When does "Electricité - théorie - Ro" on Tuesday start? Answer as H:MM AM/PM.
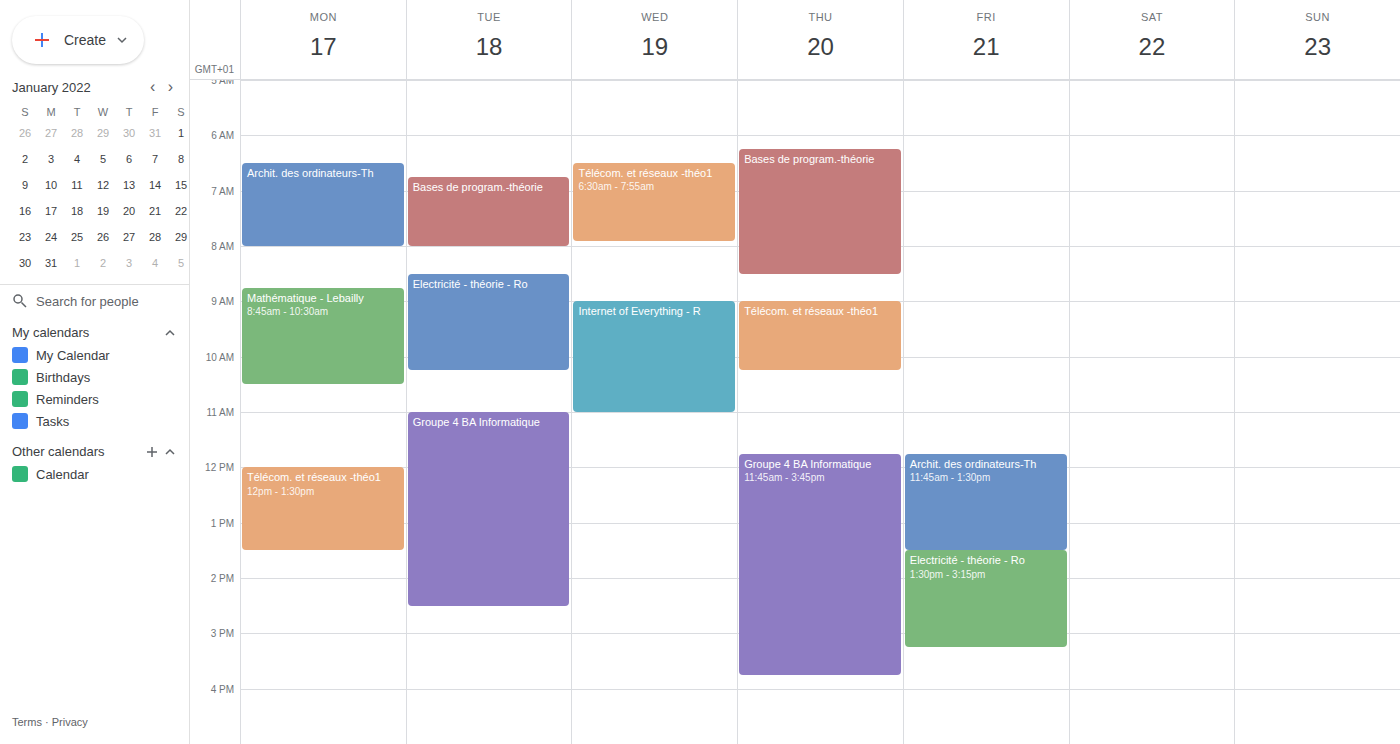
8:30 AM